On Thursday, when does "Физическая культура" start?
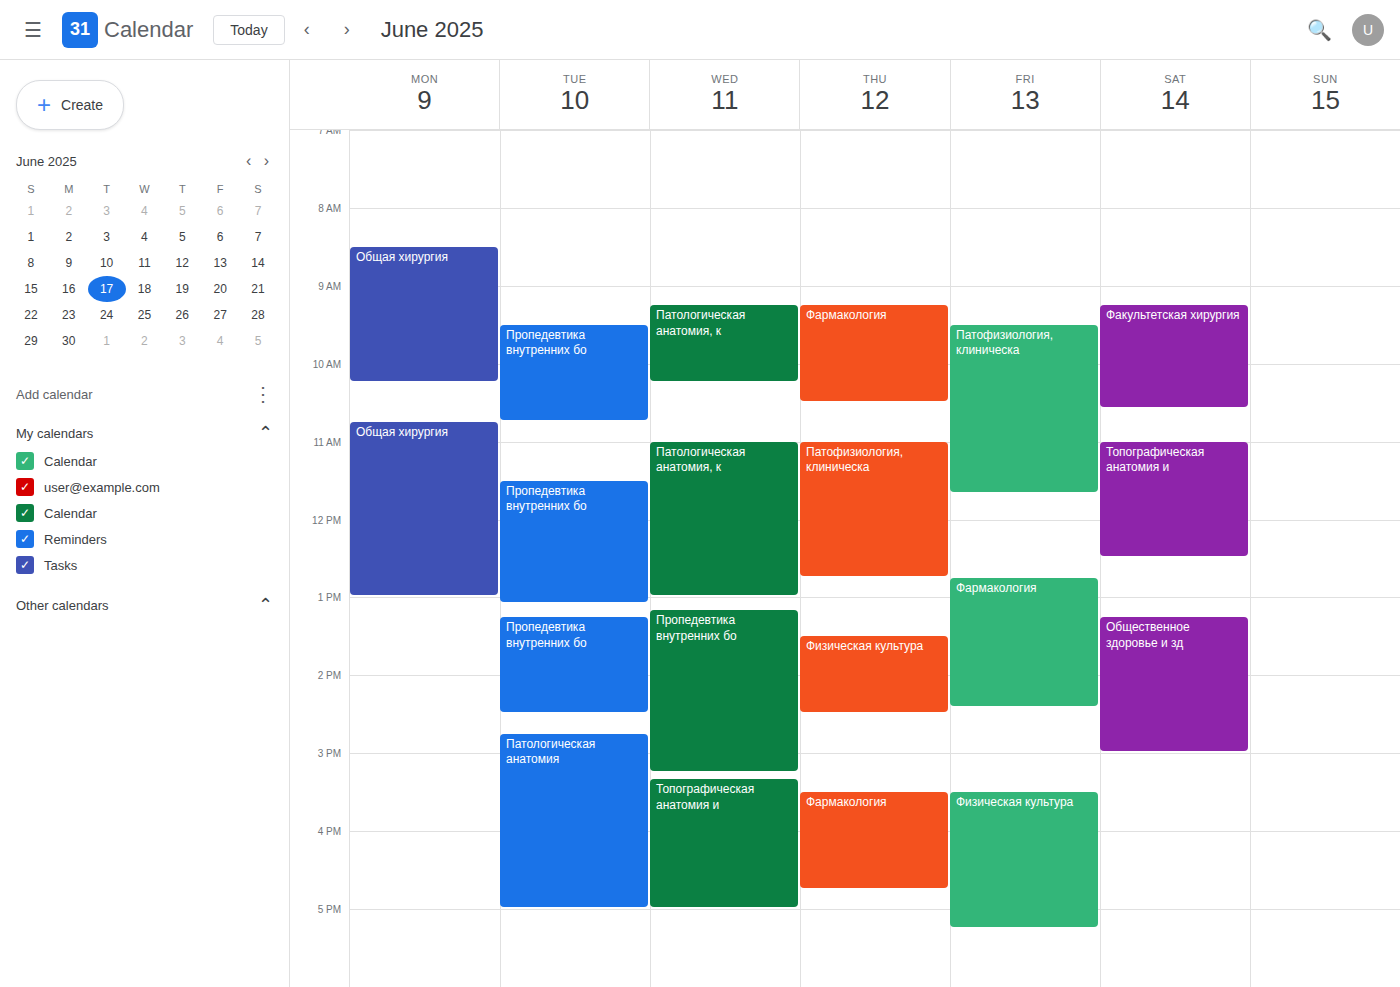
1:30 PM